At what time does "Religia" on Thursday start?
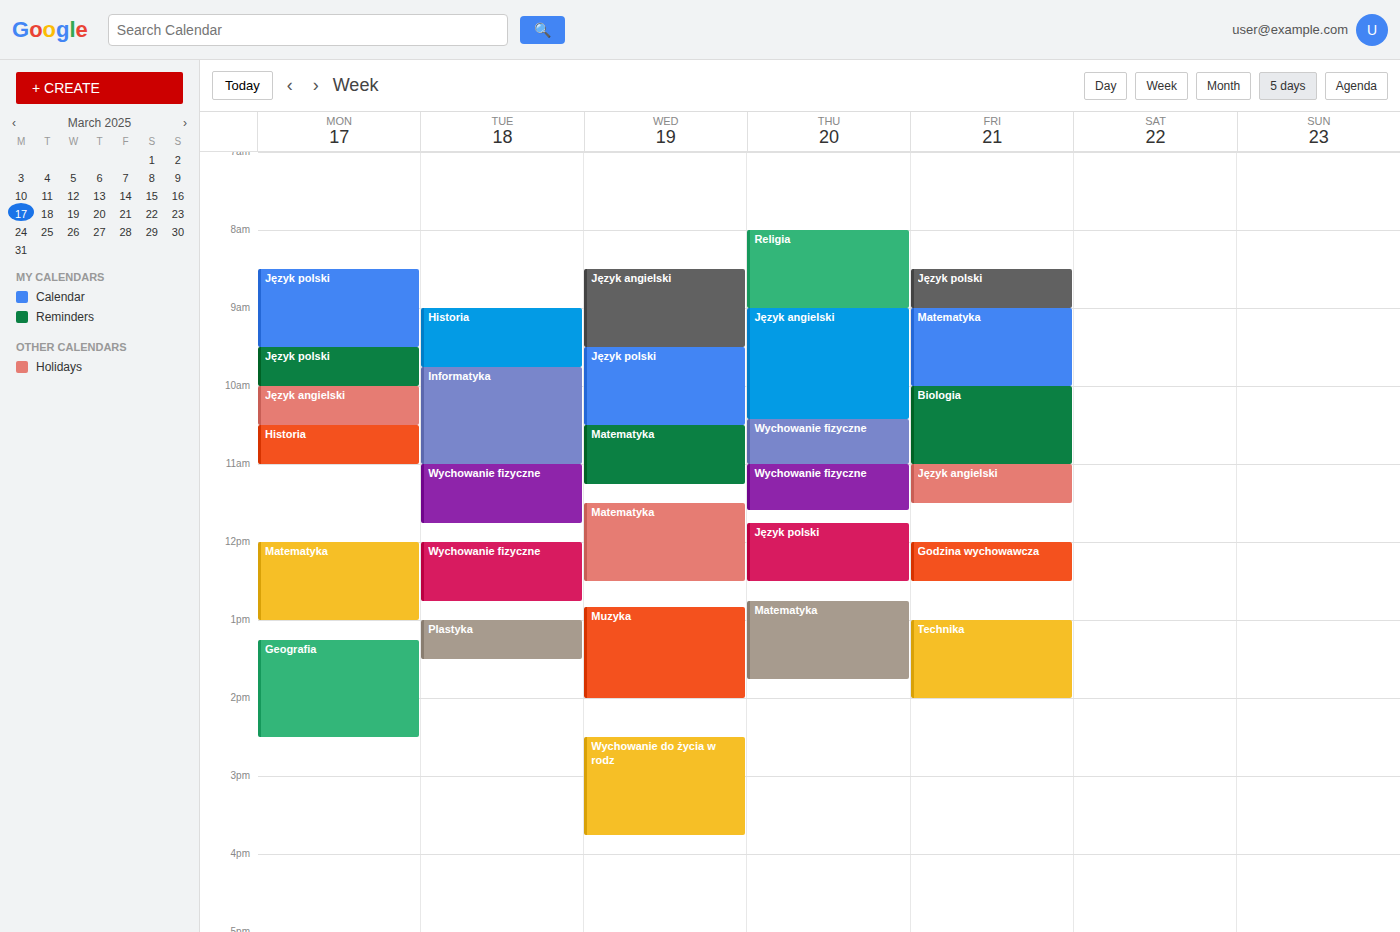
8:00 AM